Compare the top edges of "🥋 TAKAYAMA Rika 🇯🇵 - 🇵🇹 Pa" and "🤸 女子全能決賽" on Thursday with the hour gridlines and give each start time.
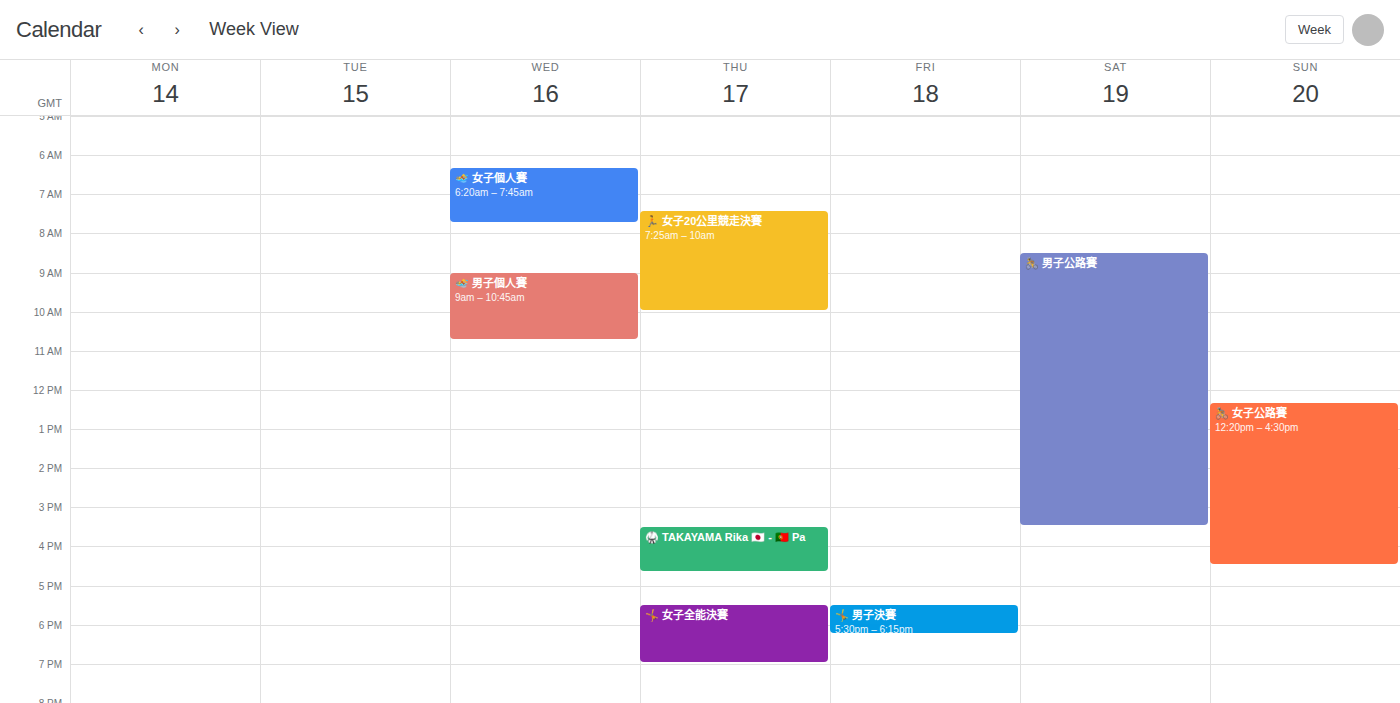
"🥋 TAKAYAMA Rika 🇯🇵 - 🇵🇹 Pa": 15:30, halfway between the 15:00 and 16:00 lines. "🤸 女子全能決賽": 17:30, halfway between the 17:00 and 18:00 lines.